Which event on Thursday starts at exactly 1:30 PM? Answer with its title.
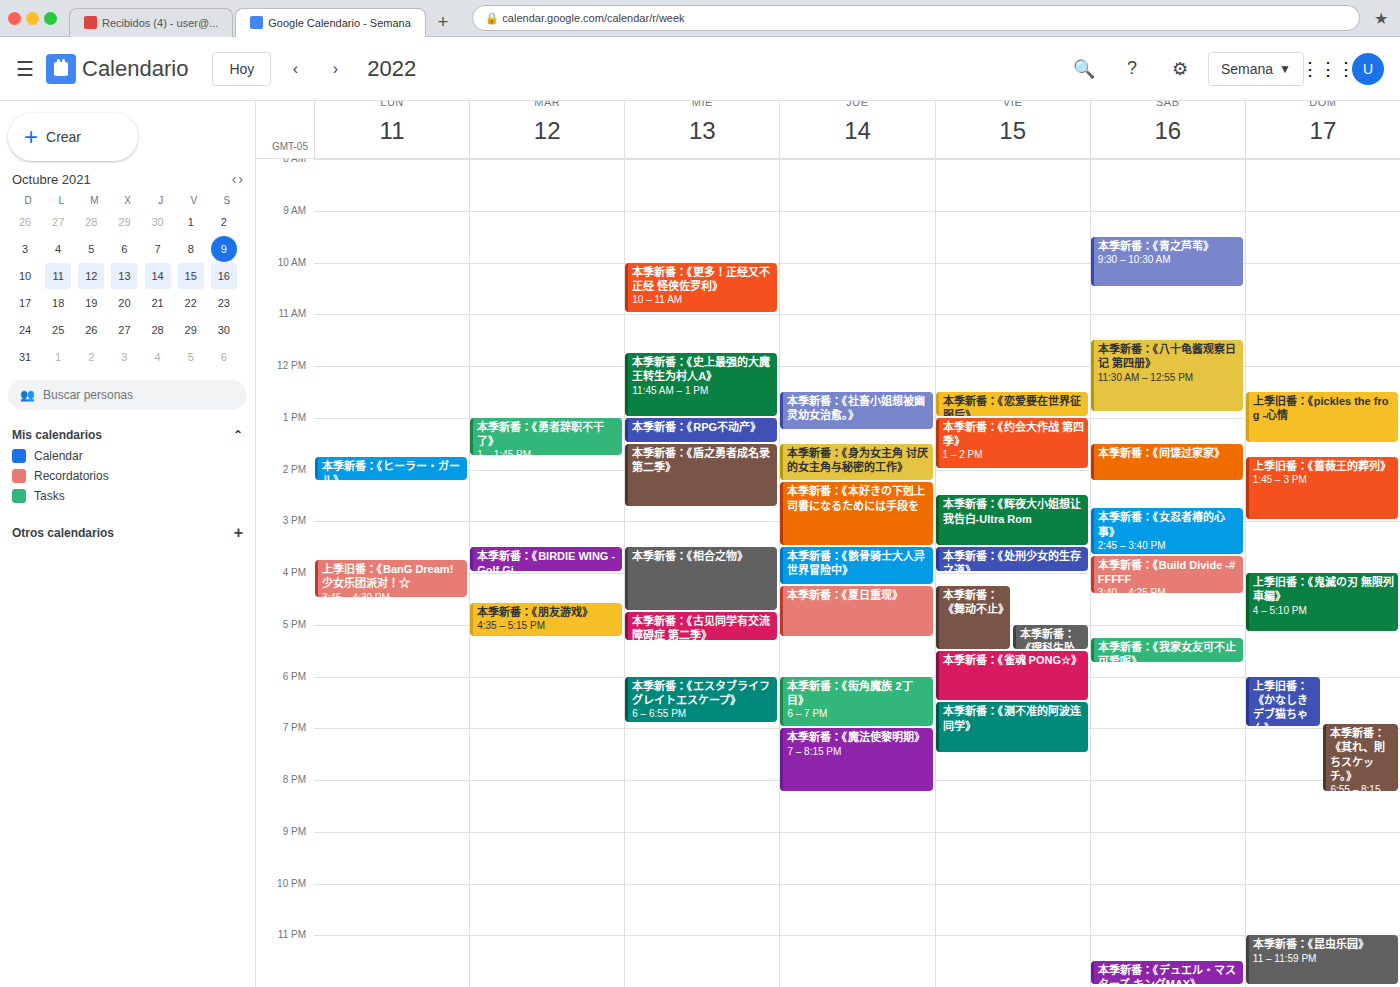
"本季新番：《身为女主角 讨厌的女主角与秘密的工作》"